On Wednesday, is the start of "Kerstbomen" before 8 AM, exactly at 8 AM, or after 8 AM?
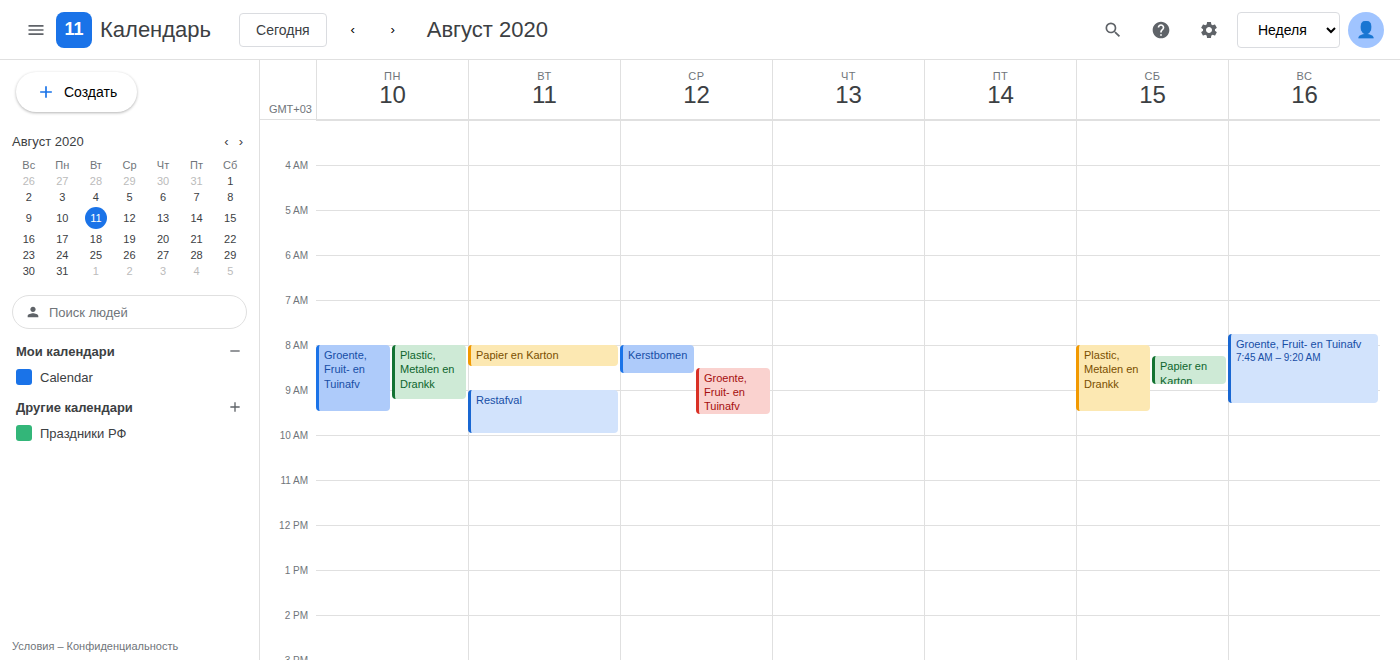
8:00 AM -- exactly at 8 AM, on the 8 AM line.